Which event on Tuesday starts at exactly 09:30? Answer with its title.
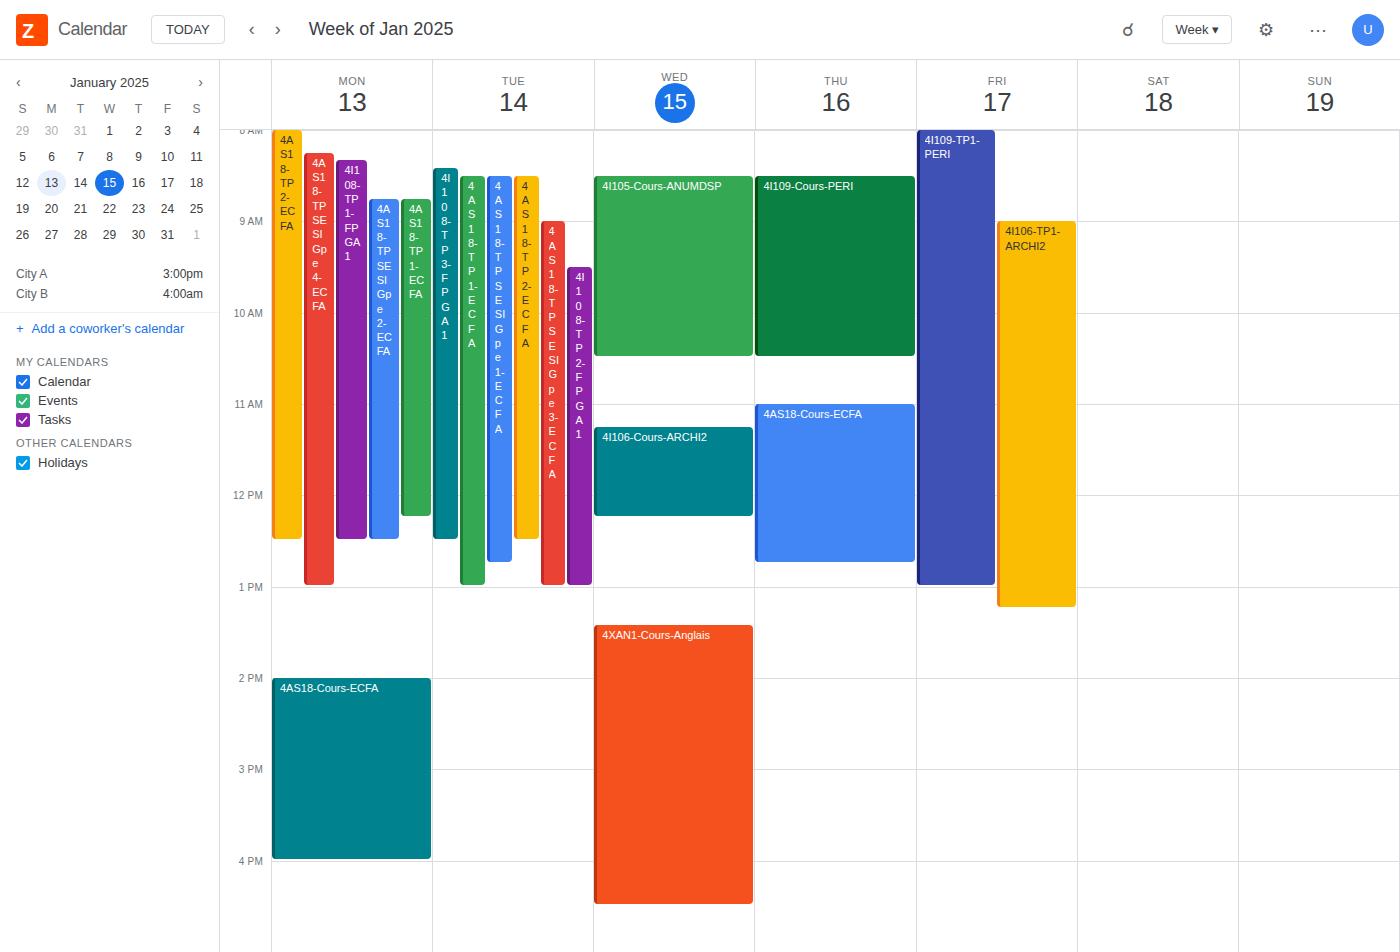
"4I108-TP2-FPGA1"